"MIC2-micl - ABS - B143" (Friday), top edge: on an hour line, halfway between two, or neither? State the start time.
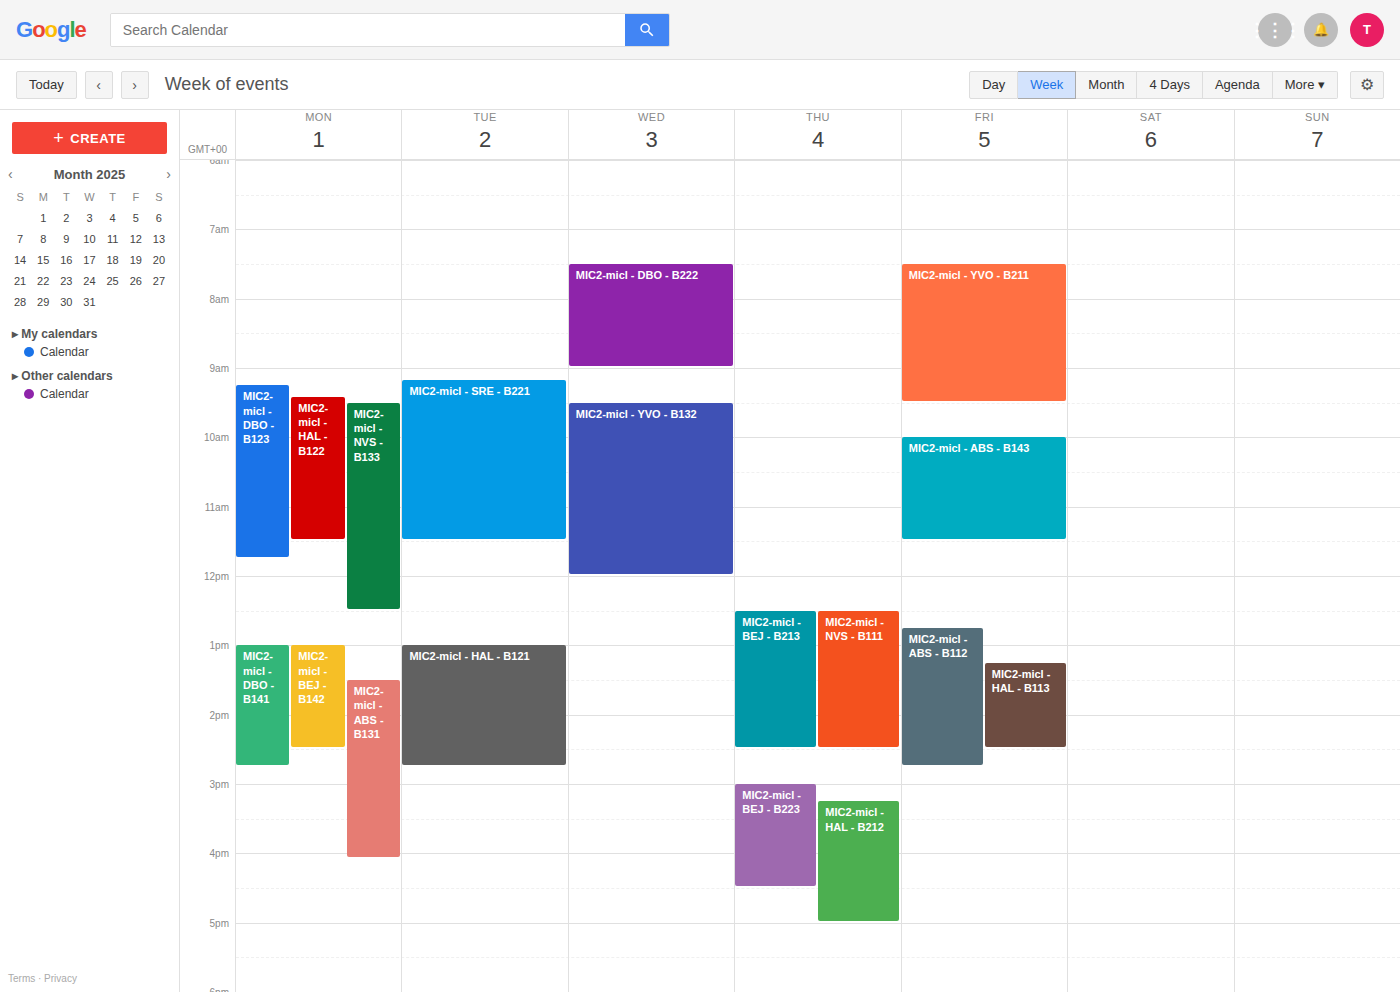
10:00 AM -- exactly on the 10 AM line.